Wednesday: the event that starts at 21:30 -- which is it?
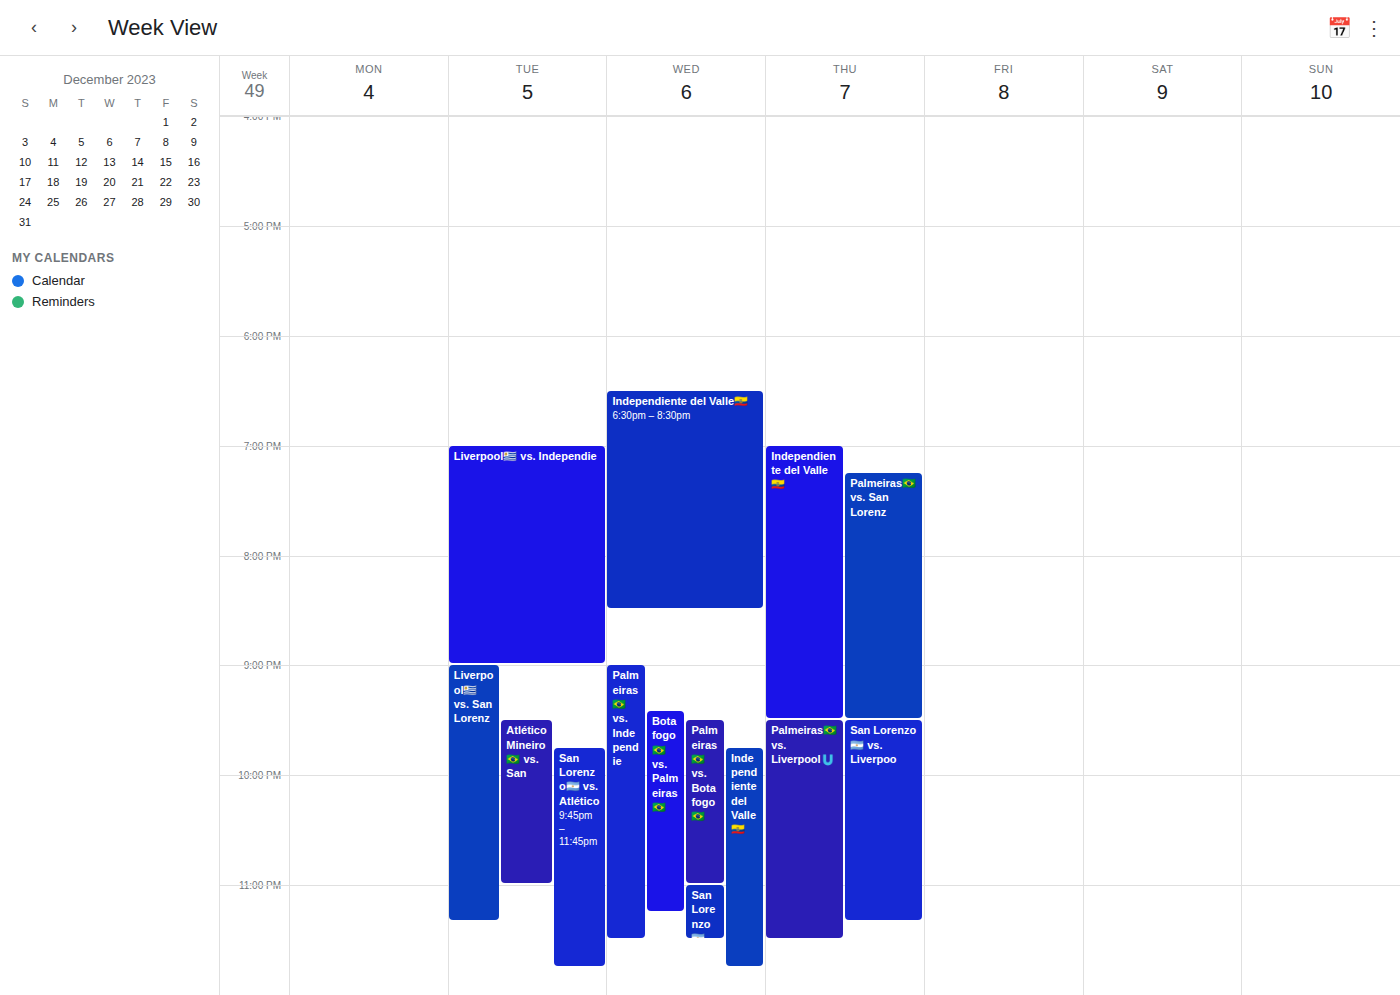
"Palmeiras🇧🇷 vs. Botafogo🇧🇷"